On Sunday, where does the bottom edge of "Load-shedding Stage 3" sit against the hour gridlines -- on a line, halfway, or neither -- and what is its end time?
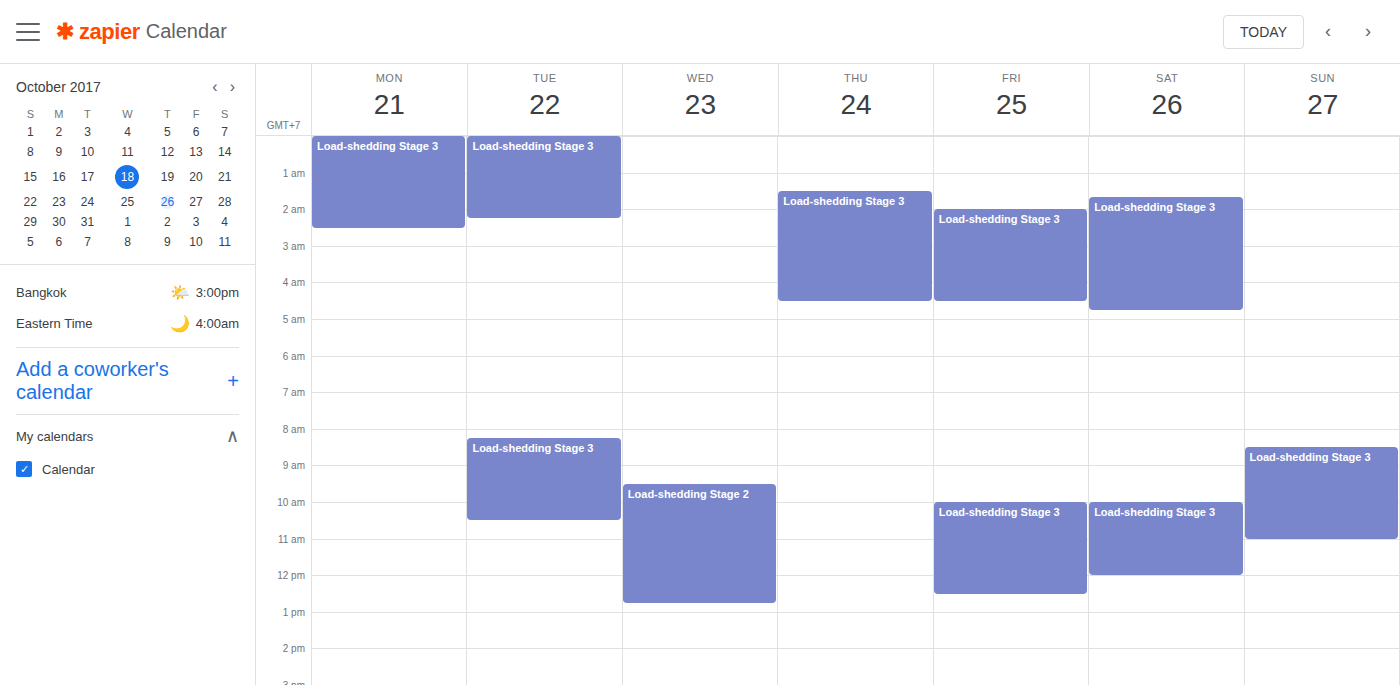
11:00 AM -- exactly on the 11 AM line.